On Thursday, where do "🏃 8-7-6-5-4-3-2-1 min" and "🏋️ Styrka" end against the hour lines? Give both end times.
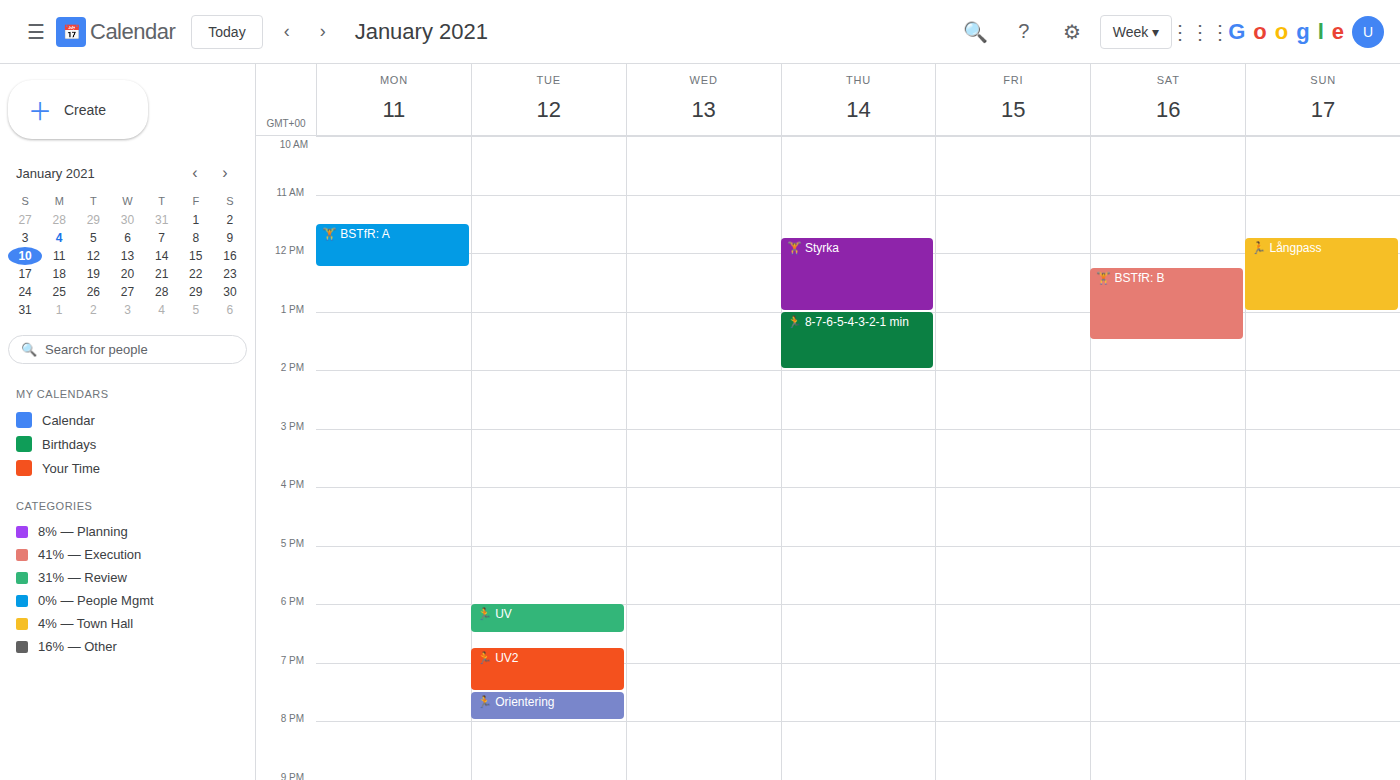
"🏃 8-7-6-5-4-3-2-1 min": 2:00 PM, exactly on the 2 PM line. "🏋️ Styrka": 1:00 PM, exactly on the 1 PM line.